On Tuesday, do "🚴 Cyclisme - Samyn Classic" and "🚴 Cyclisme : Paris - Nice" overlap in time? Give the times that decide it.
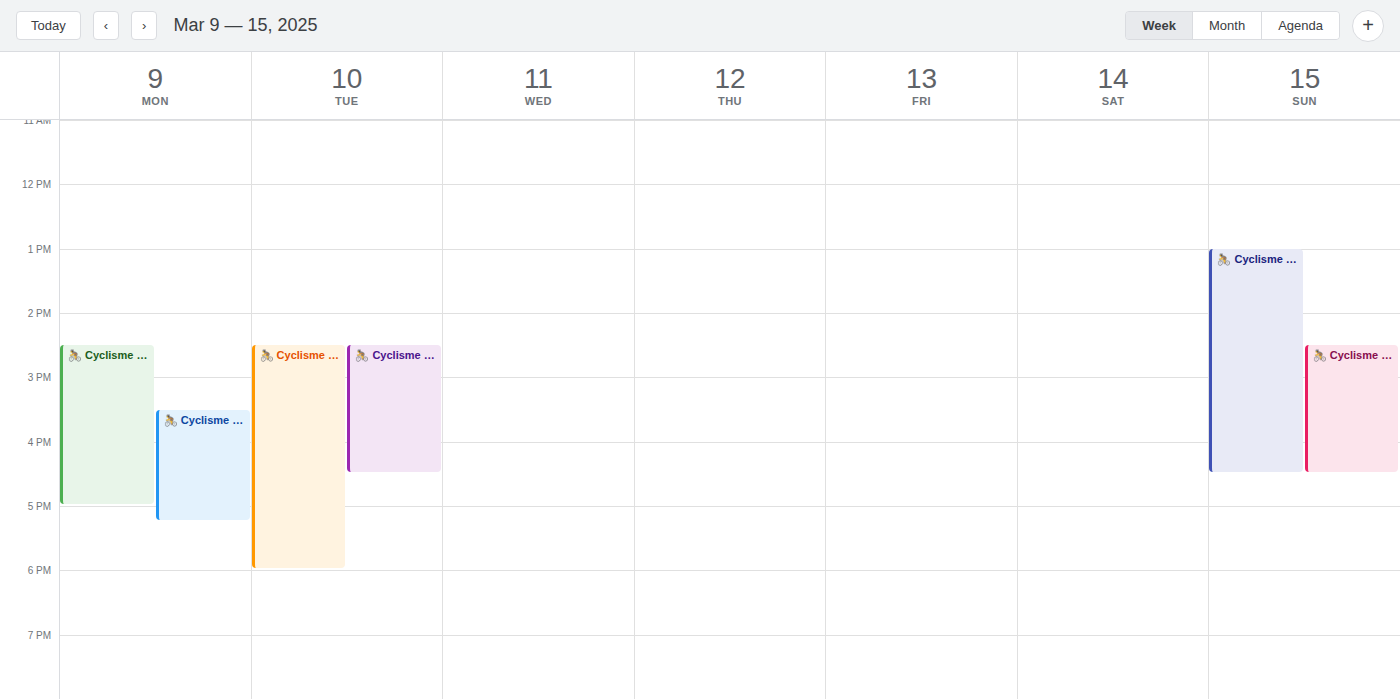
"🚴 Cyclisme : Paris - Nice" runs 2:30 PM to 4:30 PM, inside "🚴 Cyclisme - Samyn Classic" -- they overlap.